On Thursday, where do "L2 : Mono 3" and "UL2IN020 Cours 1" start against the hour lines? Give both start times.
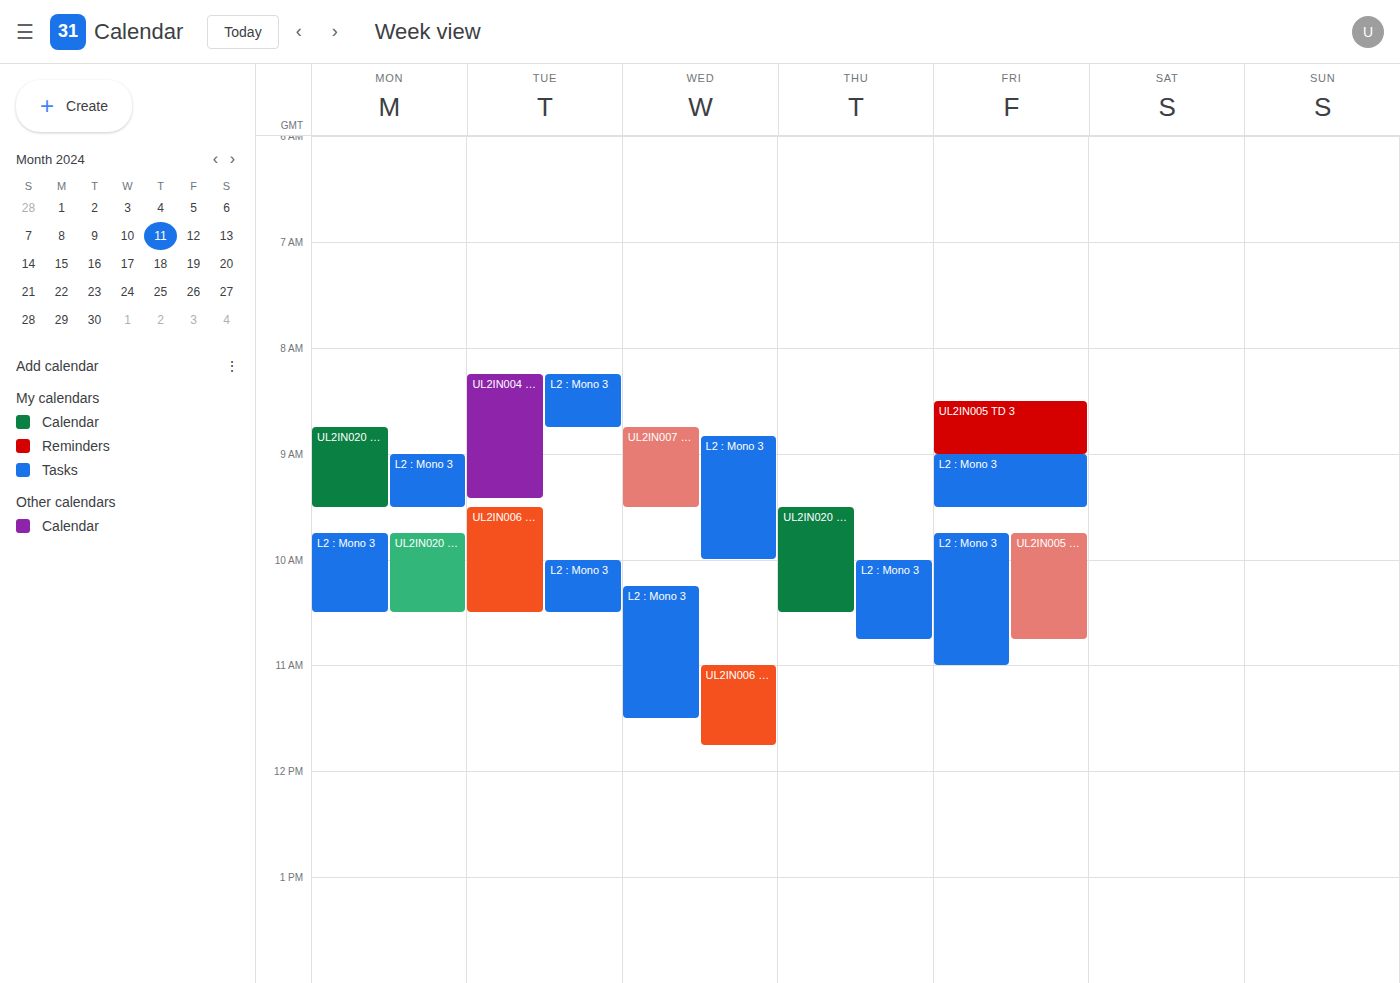
"L2 : Mono 3": 10:00 AM, exactly on the 10 AM line. "UL2IN020 Cours 1": 9:30 AM, halfway between the 9 AM and 10 AM lines.